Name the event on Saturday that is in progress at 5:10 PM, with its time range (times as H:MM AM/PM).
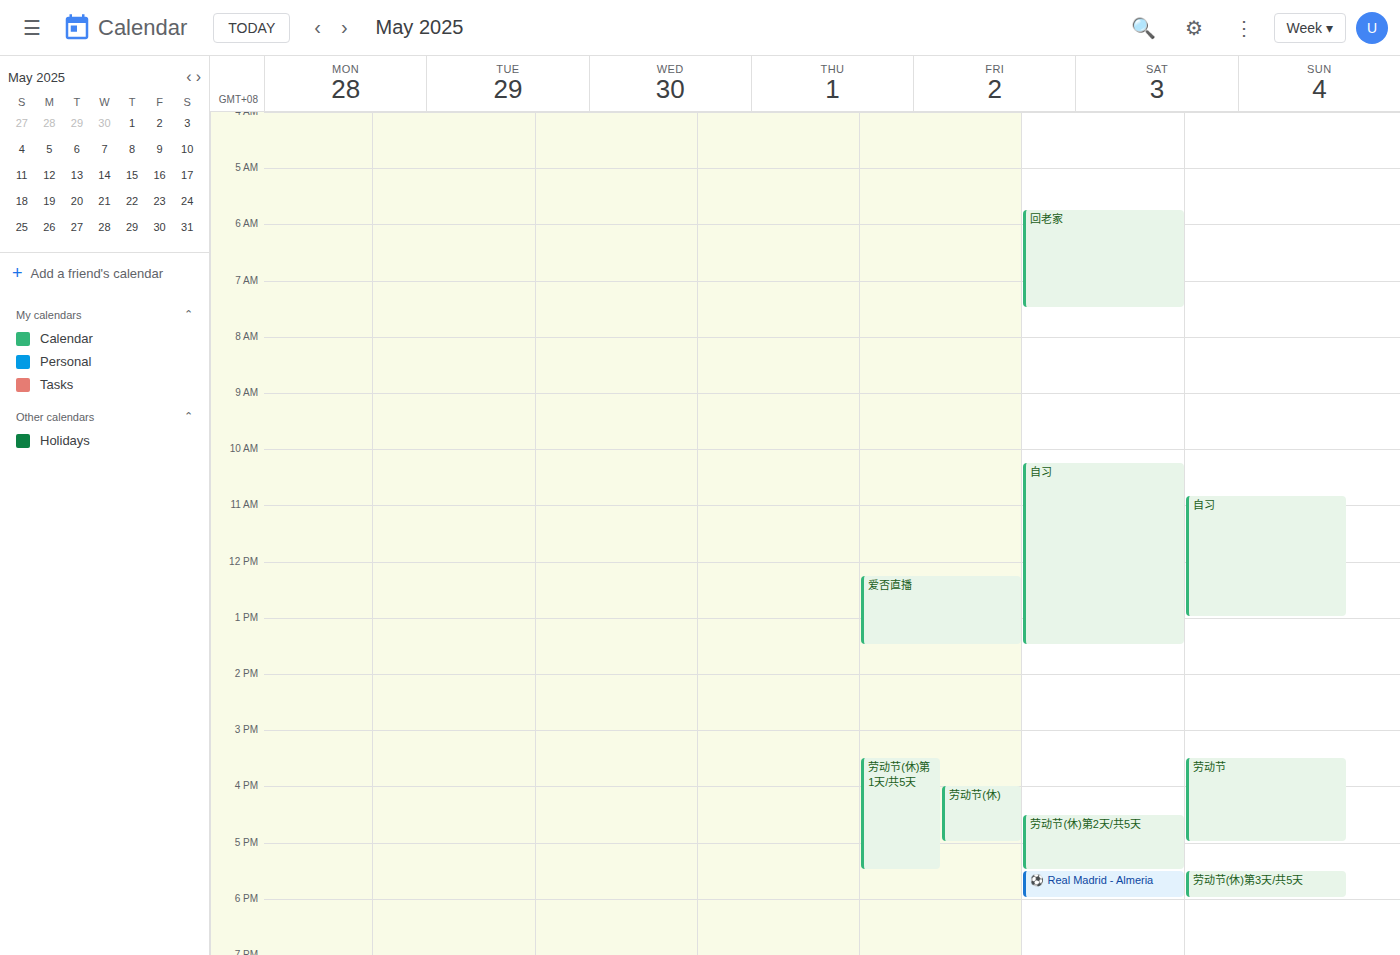
"劳动节(休)第2天/共5天", 4:30 PM to 5:30 PM